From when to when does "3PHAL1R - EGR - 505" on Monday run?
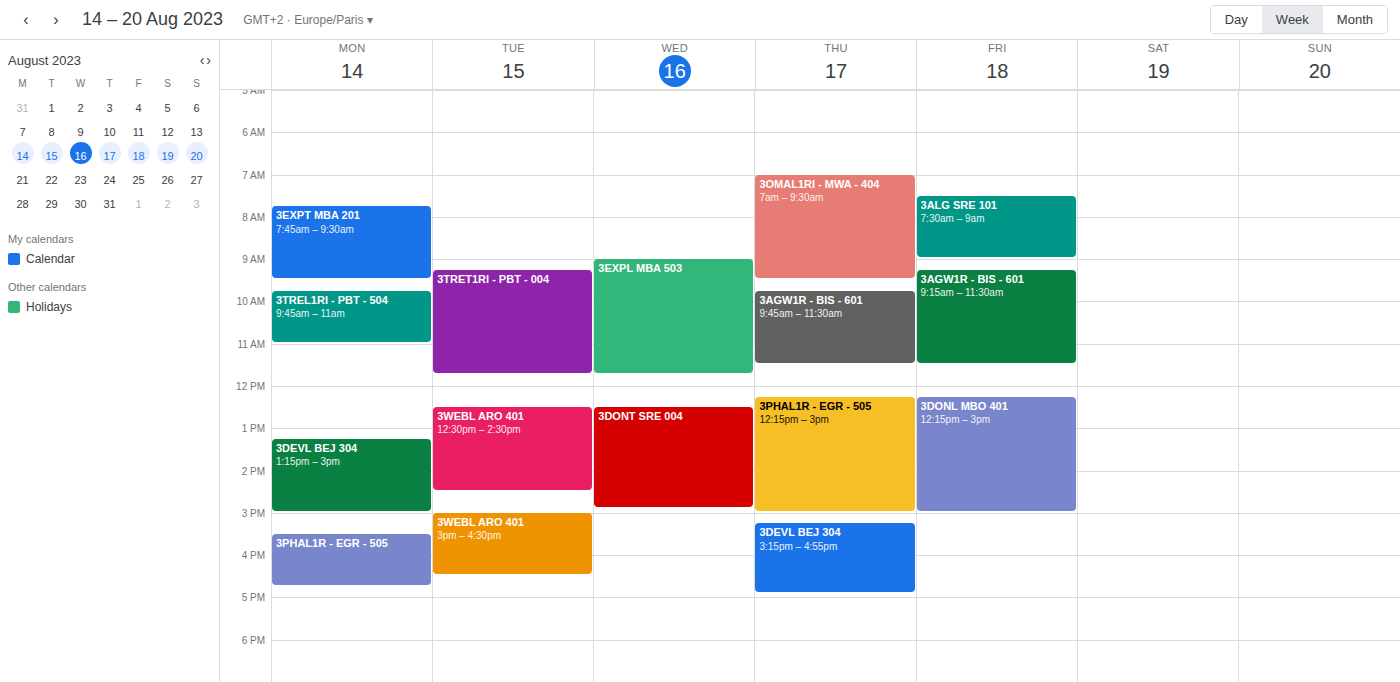
3:30 PM to 4:45 PM